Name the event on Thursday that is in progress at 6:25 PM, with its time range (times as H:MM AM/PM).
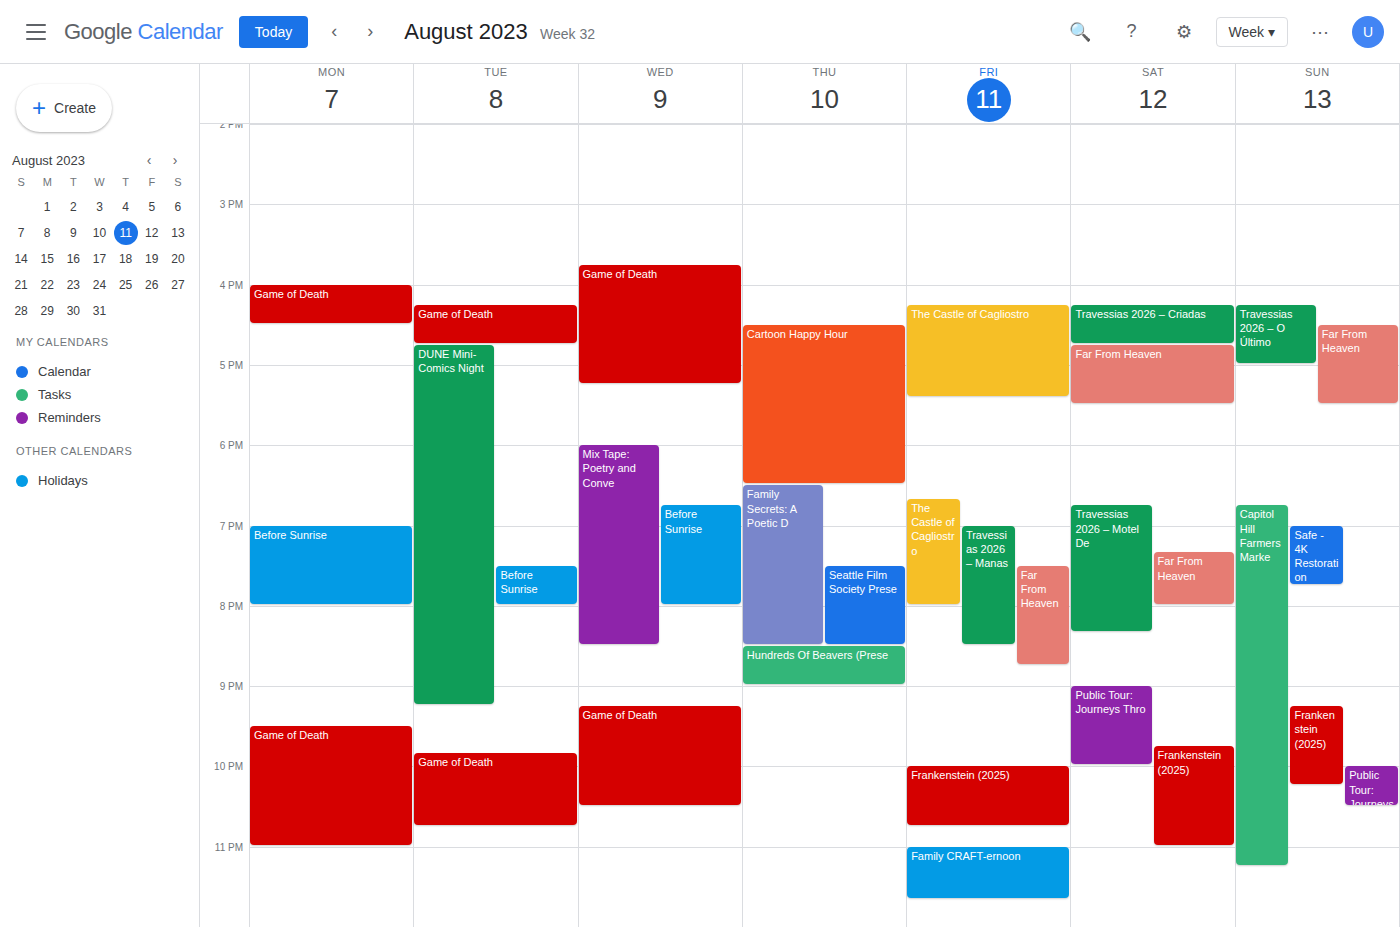
"Cartoon Happy Hour", 4:30 PM to 6:30 PM